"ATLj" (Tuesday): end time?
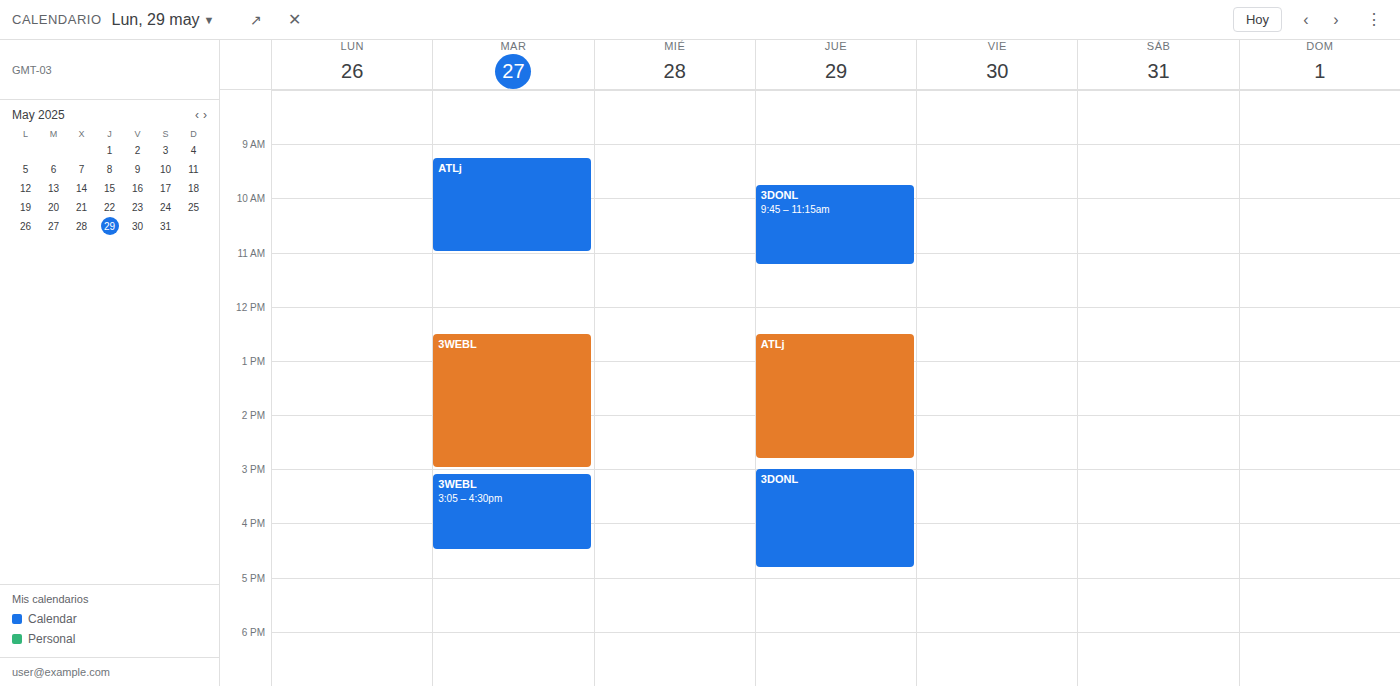
11:00 AM